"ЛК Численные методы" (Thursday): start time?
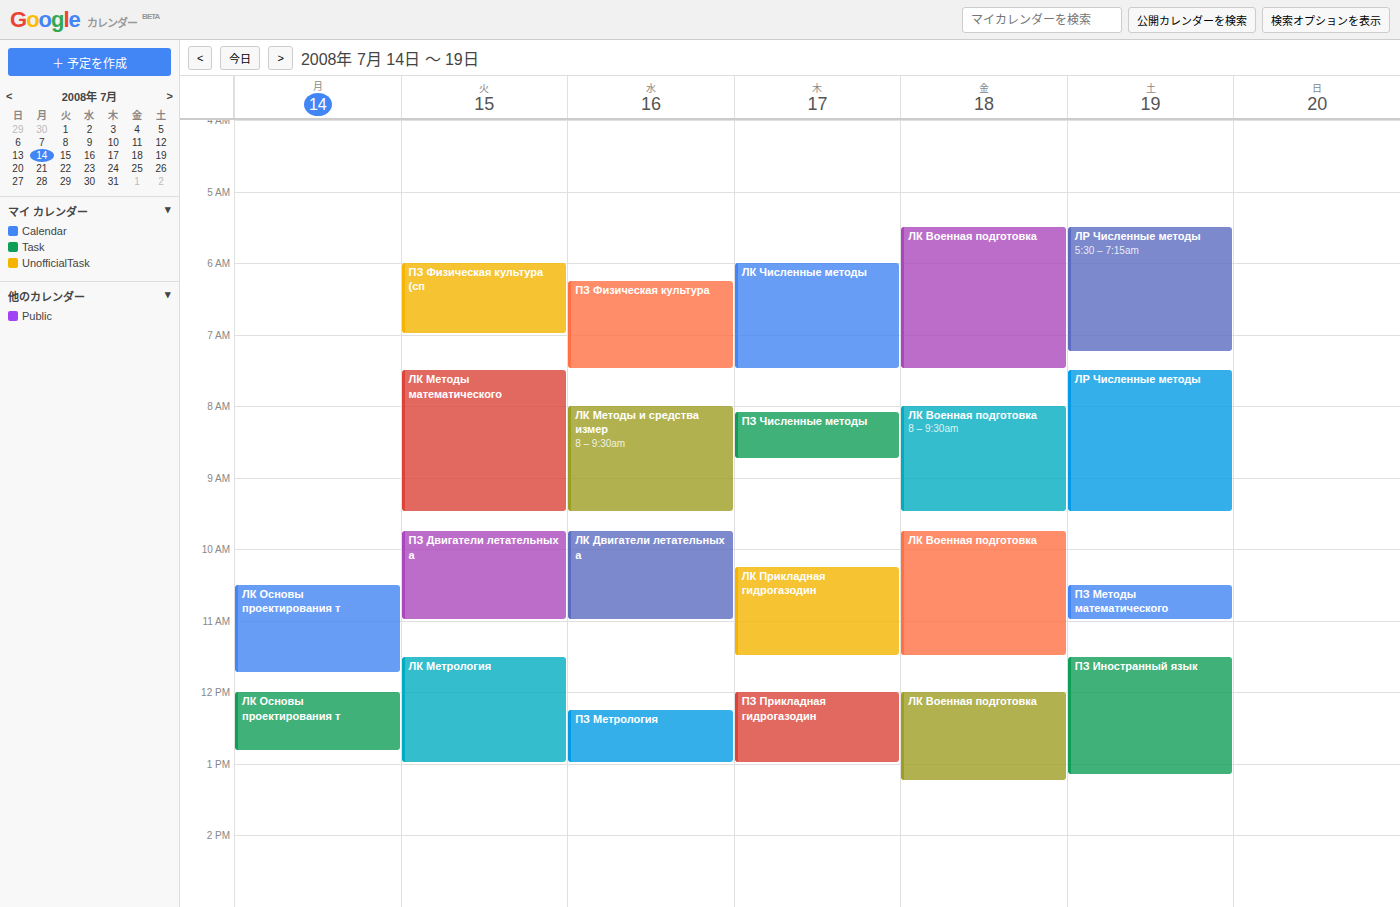
6:00 AM